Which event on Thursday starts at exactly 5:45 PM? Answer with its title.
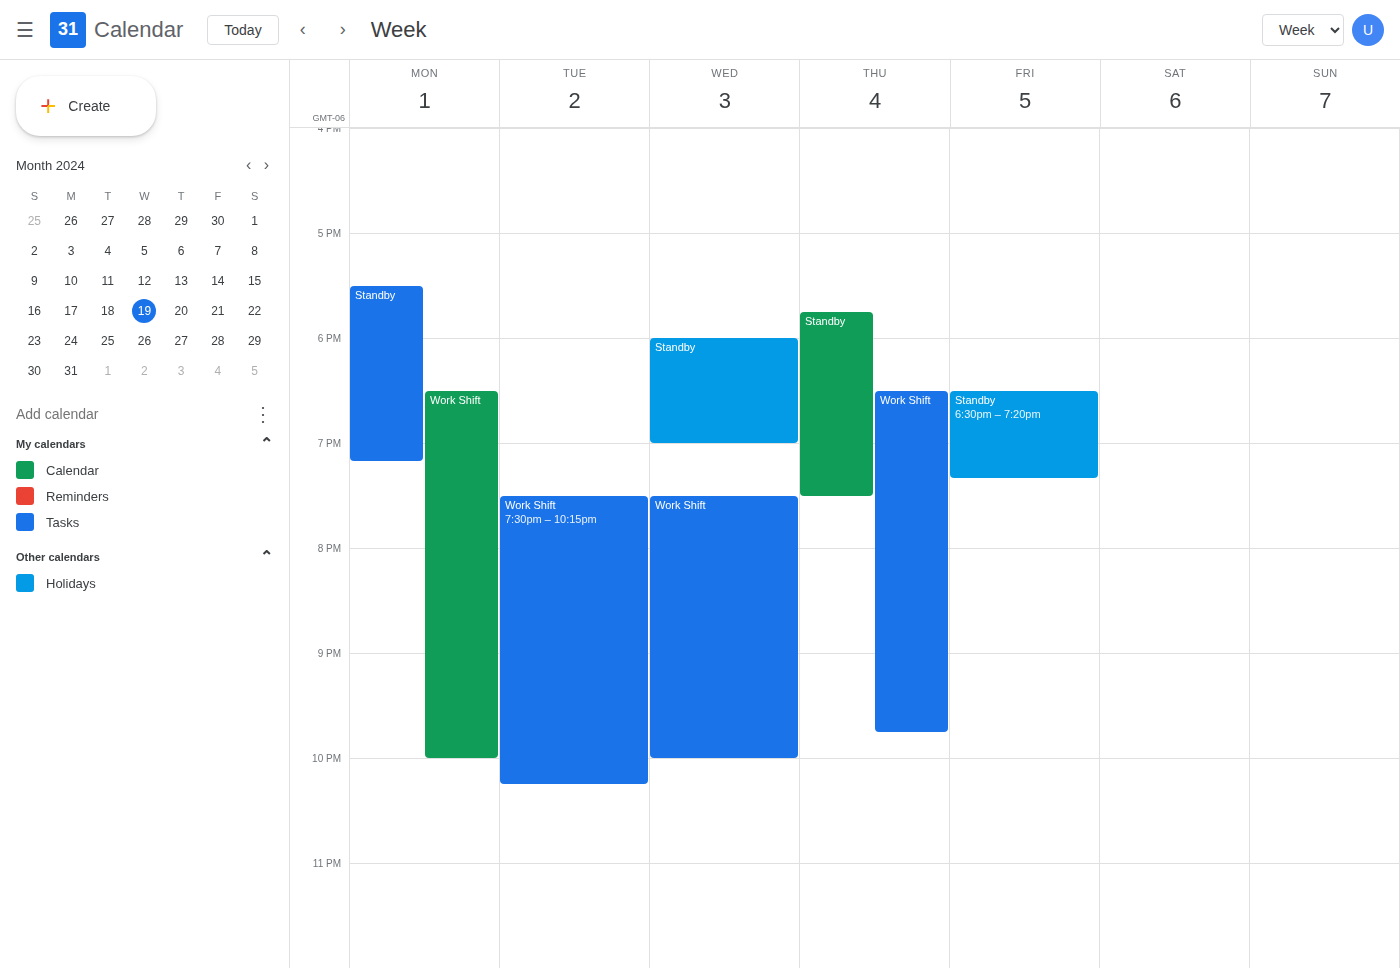
"Standby"